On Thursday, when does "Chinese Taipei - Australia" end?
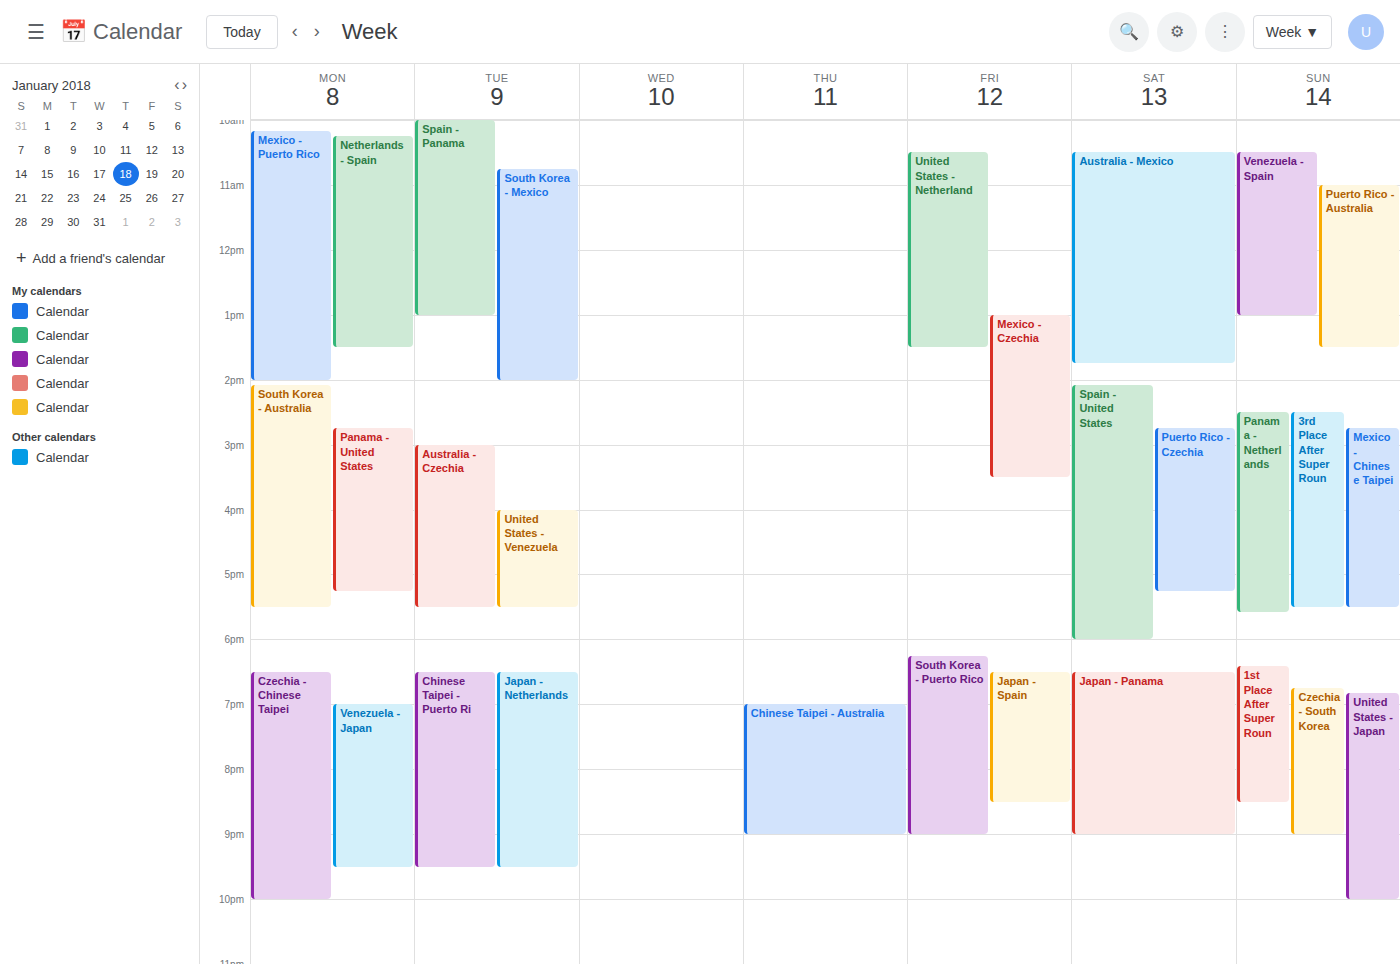
9:00 PM